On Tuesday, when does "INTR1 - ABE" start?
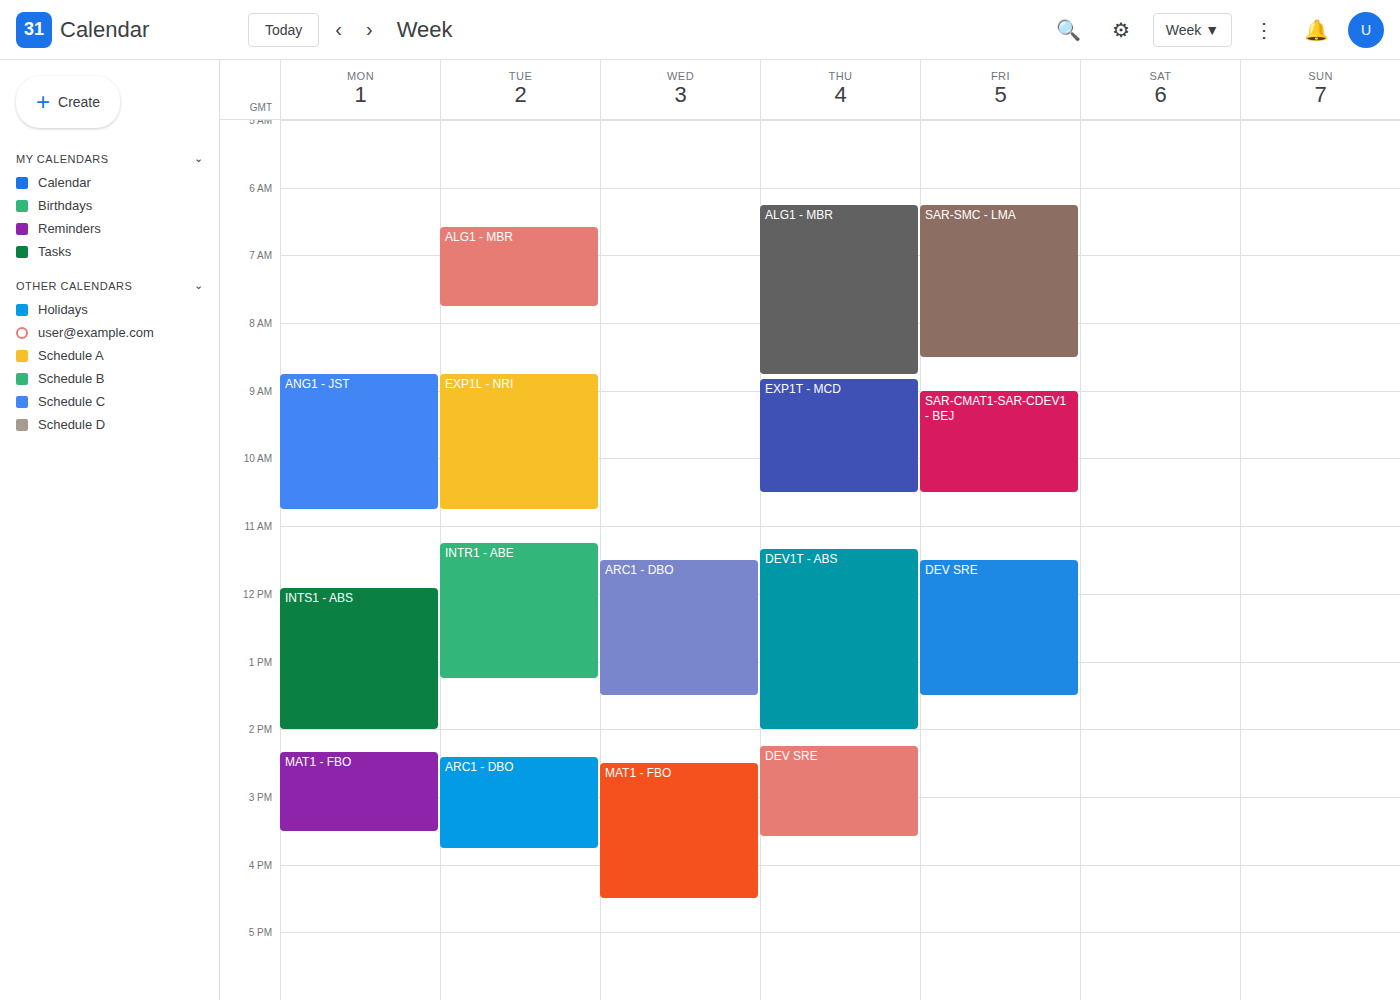
11:15 AM